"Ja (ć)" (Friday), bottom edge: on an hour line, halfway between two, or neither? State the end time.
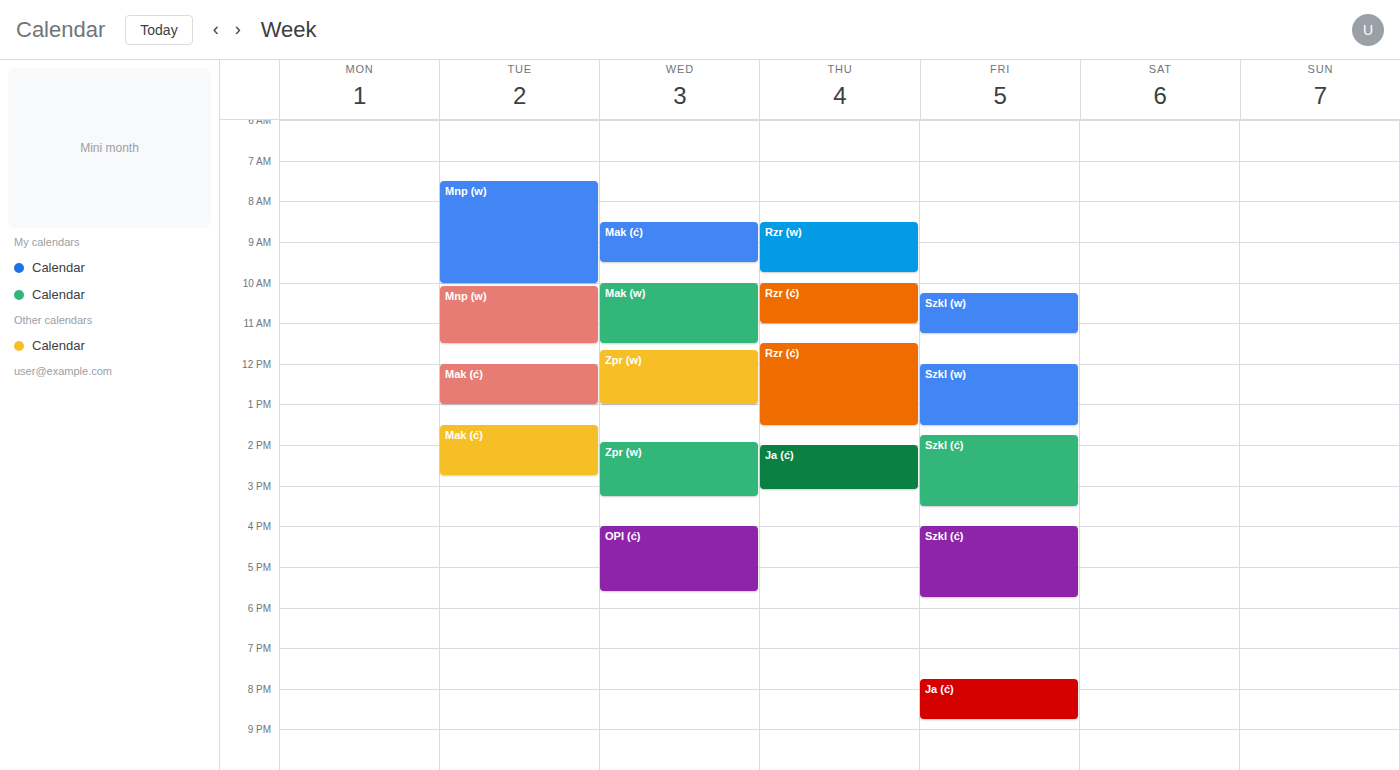
8:45 PM -- neither: three quarters of the way from the 8 PM line to the 9 PM line.